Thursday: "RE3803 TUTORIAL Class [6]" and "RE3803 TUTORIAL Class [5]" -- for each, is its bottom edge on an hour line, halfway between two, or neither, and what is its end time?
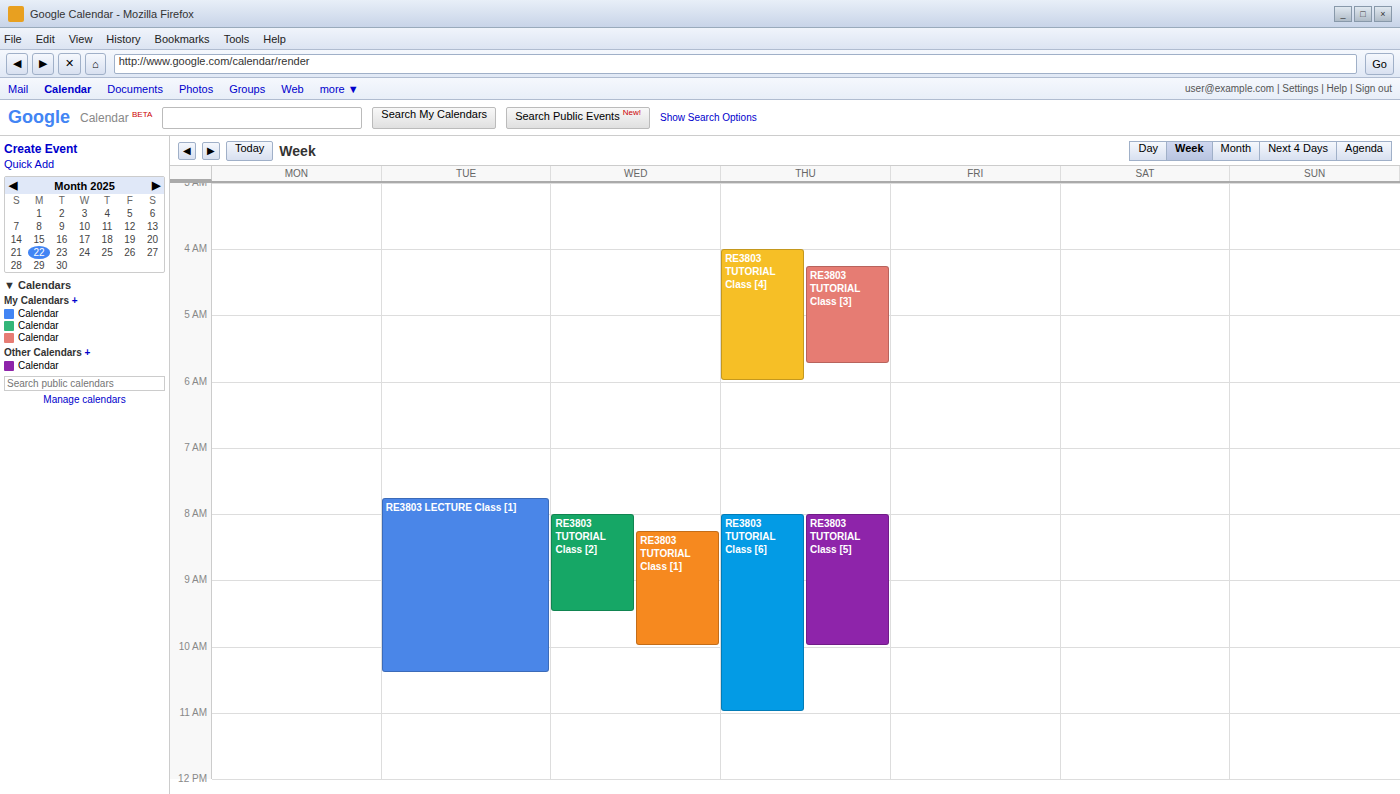
"RE3803 TUTORIAL Class [6]": 11:00, exactly on the 11:00 line. "RE3803 TUTORIAL Class [5]": 10:00, exactly on the 10:00 line.